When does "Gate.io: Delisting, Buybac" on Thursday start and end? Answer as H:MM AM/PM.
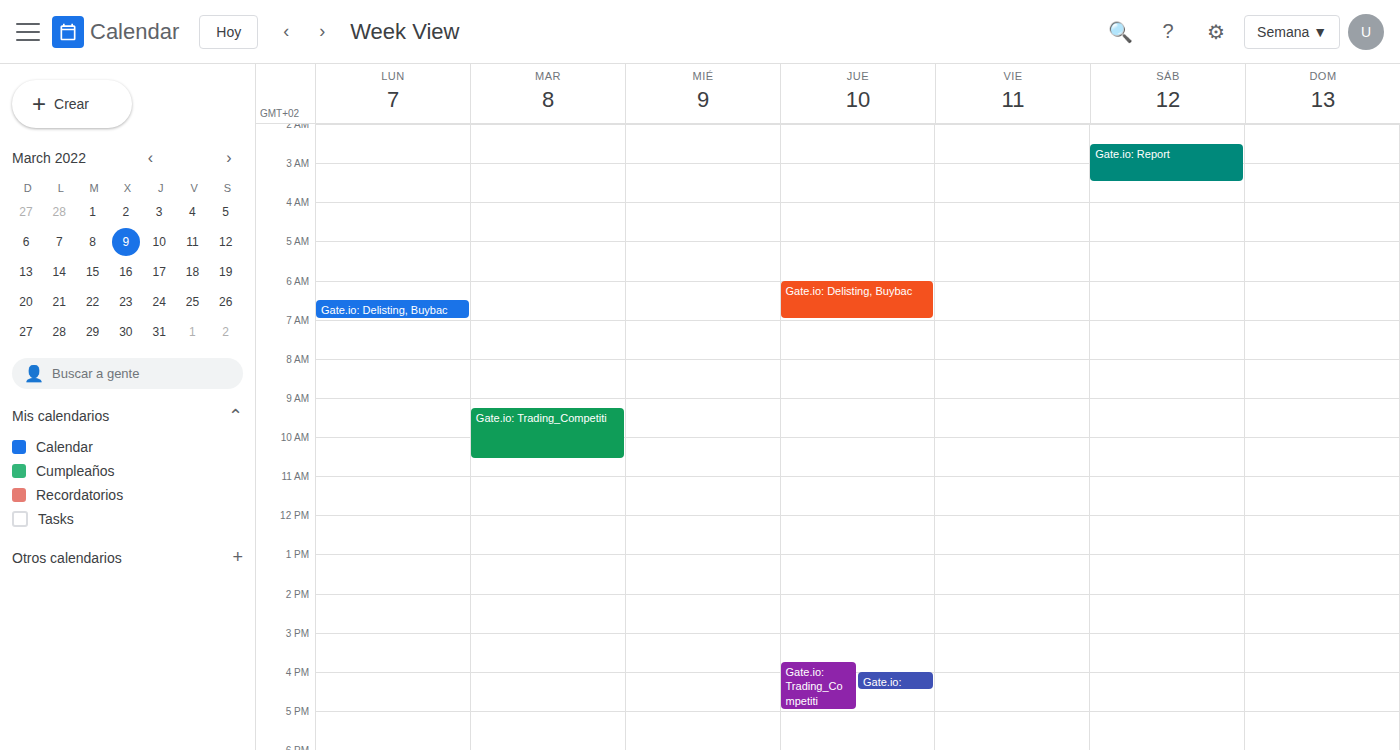
6:00 AM to 7:00 AM